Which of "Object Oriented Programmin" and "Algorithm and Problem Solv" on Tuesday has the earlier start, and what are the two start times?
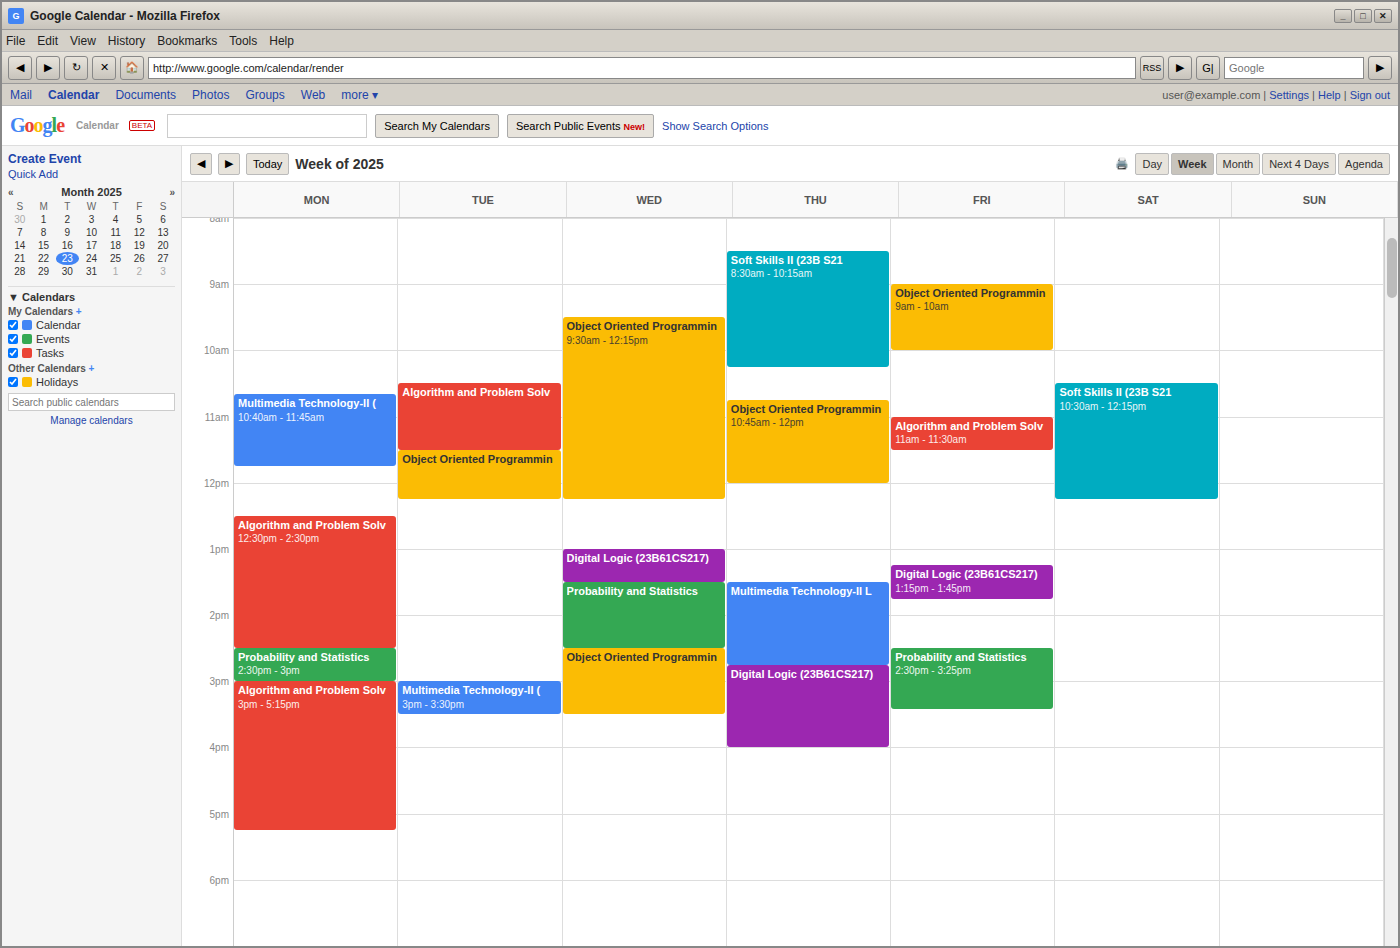
"Algorithm and Problem Solv" 10:30 AM; "Object Oriented Programmin" 11:30 AM.